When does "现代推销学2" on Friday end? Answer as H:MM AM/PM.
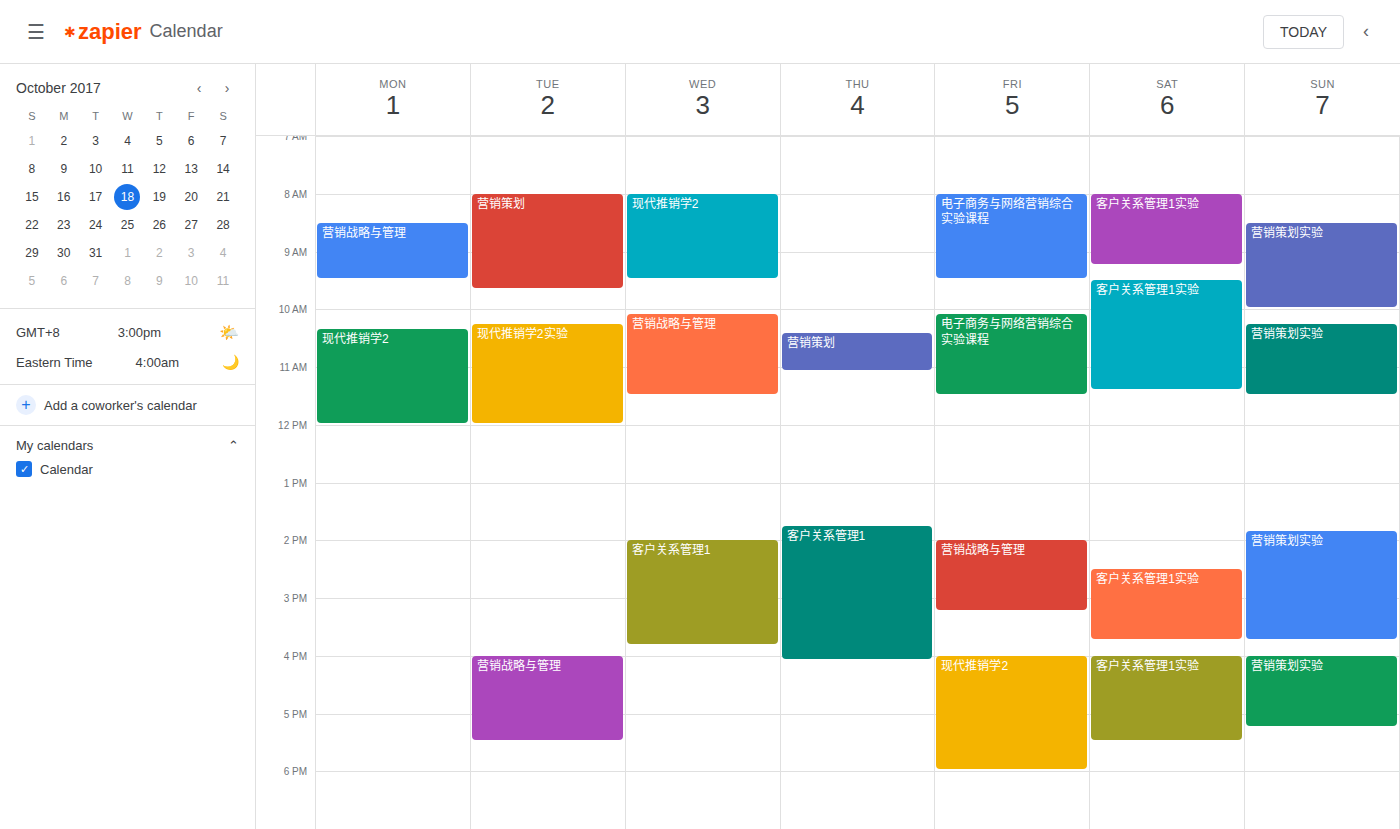
6:00 PM